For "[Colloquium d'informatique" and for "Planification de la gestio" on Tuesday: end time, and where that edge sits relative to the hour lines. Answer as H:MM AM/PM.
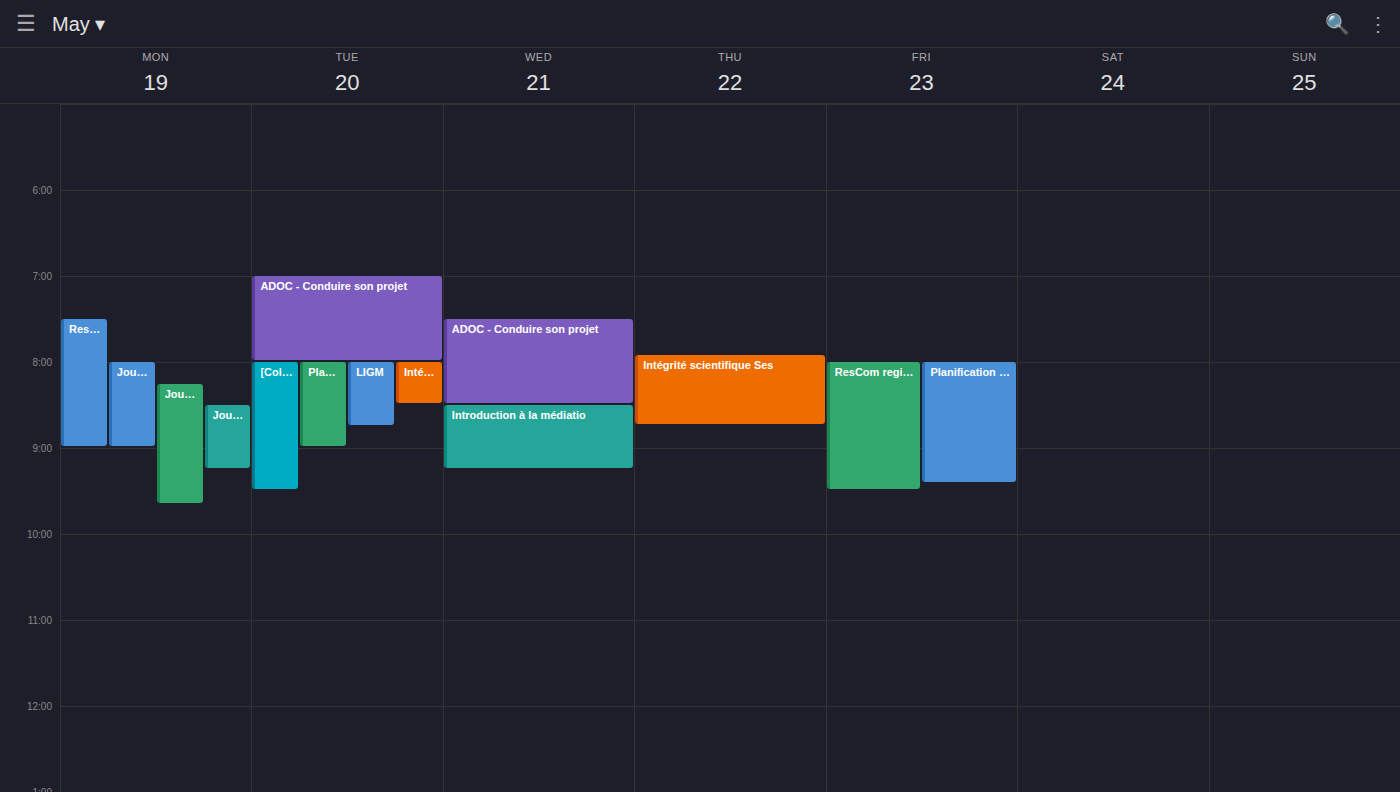
"[Colloquium d'informatique": 9:30 AM, halfway between the 9 AM and 10 AM lines. "Planification de la gestio": 9:00 AM, exactly on the 9 AM line.